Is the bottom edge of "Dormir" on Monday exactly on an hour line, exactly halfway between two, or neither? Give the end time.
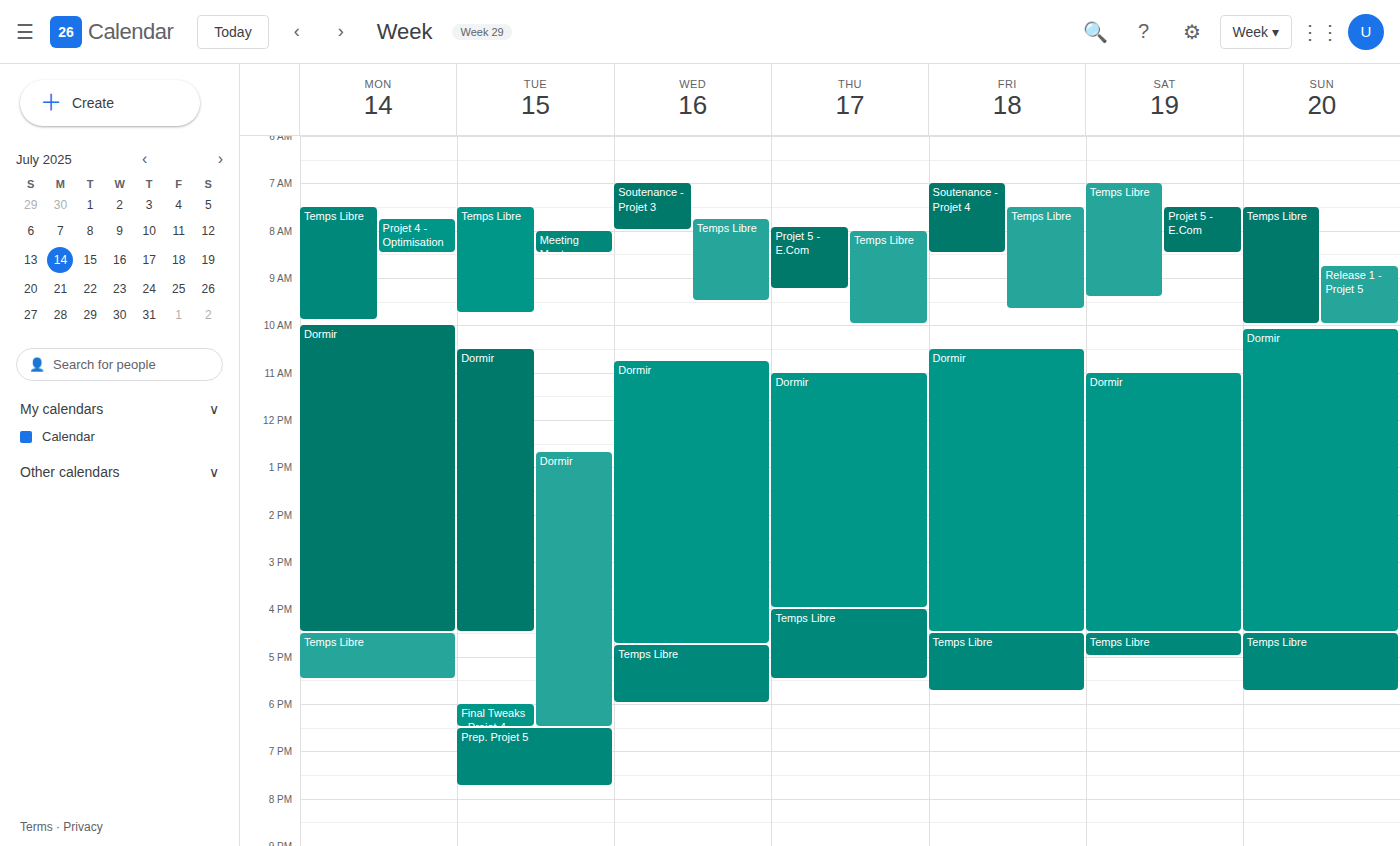
4:30 PM -- halfway between the 4 PM and 5 PM lines.